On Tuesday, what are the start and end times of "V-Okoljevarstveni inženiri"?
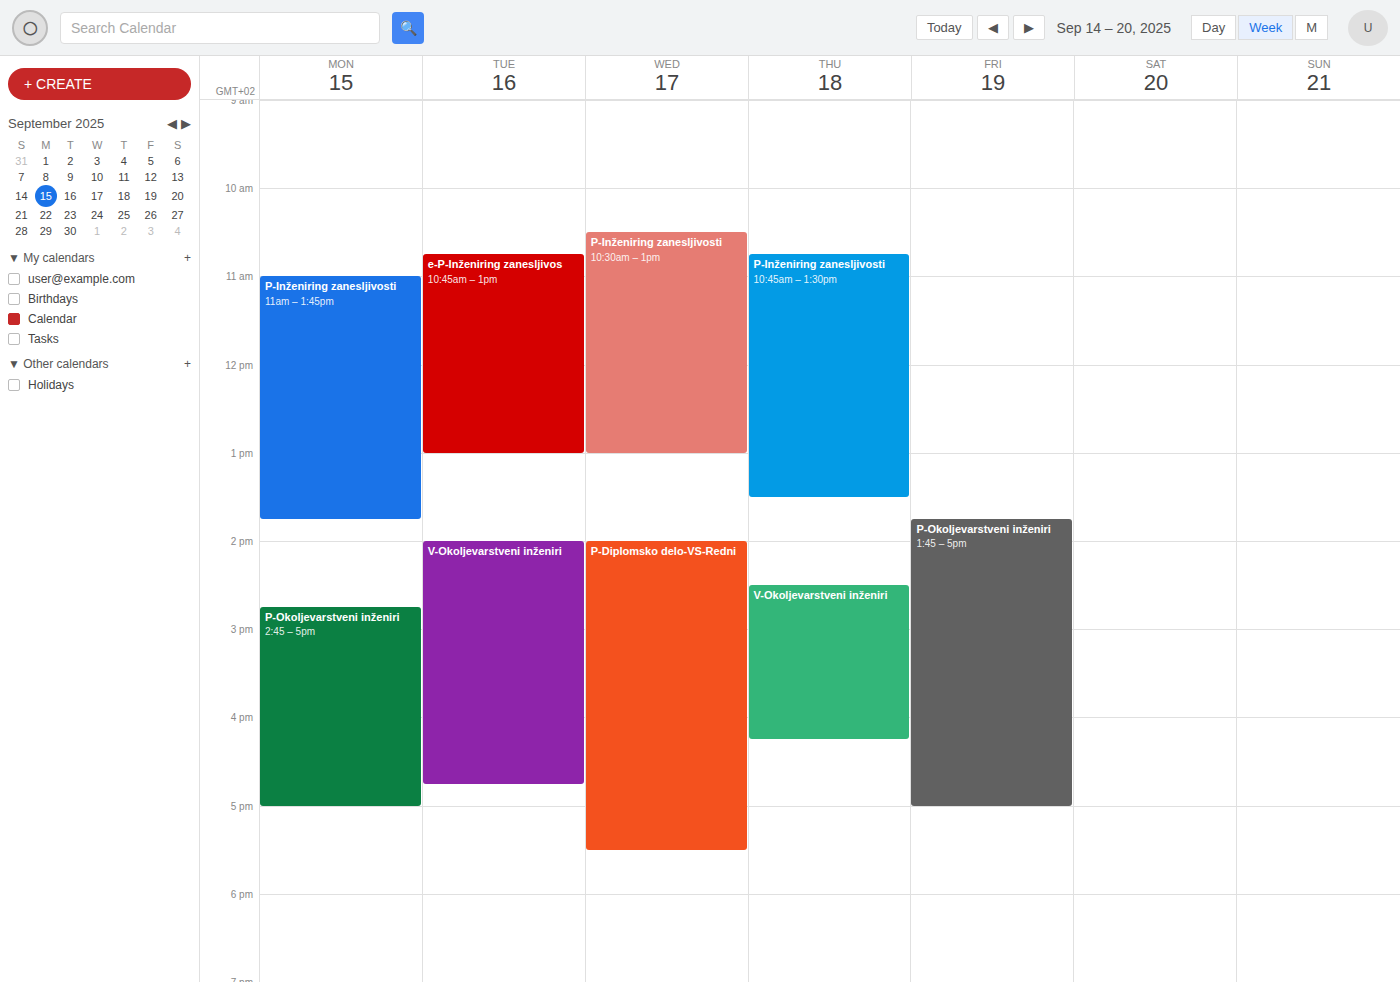
2:00 PM to 4:45 PM